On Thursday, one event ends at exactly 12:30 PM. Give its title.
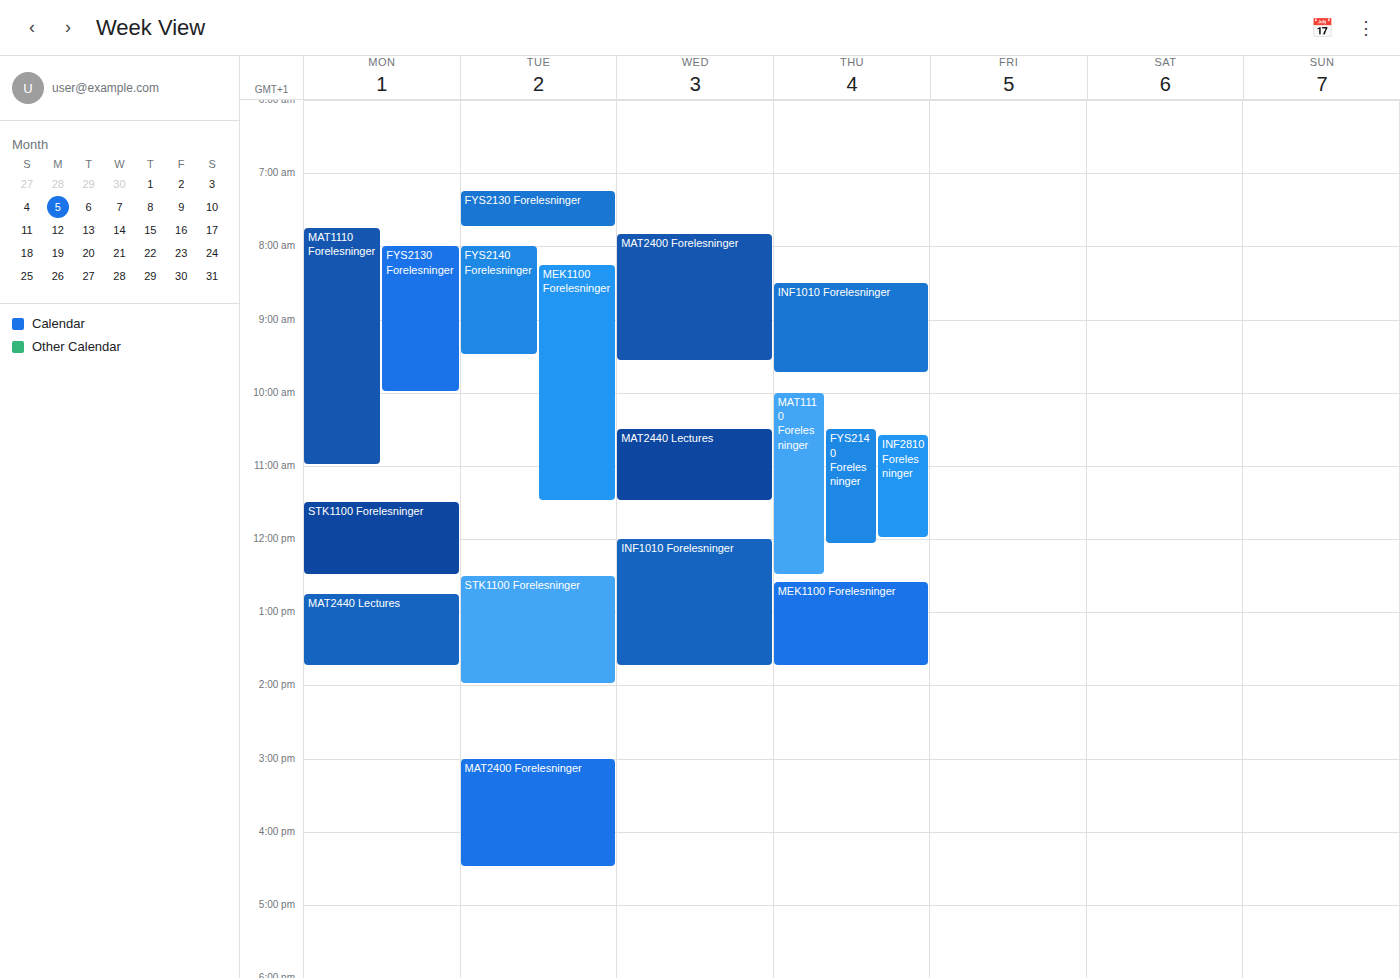
"MAT1110 Forelesninger"